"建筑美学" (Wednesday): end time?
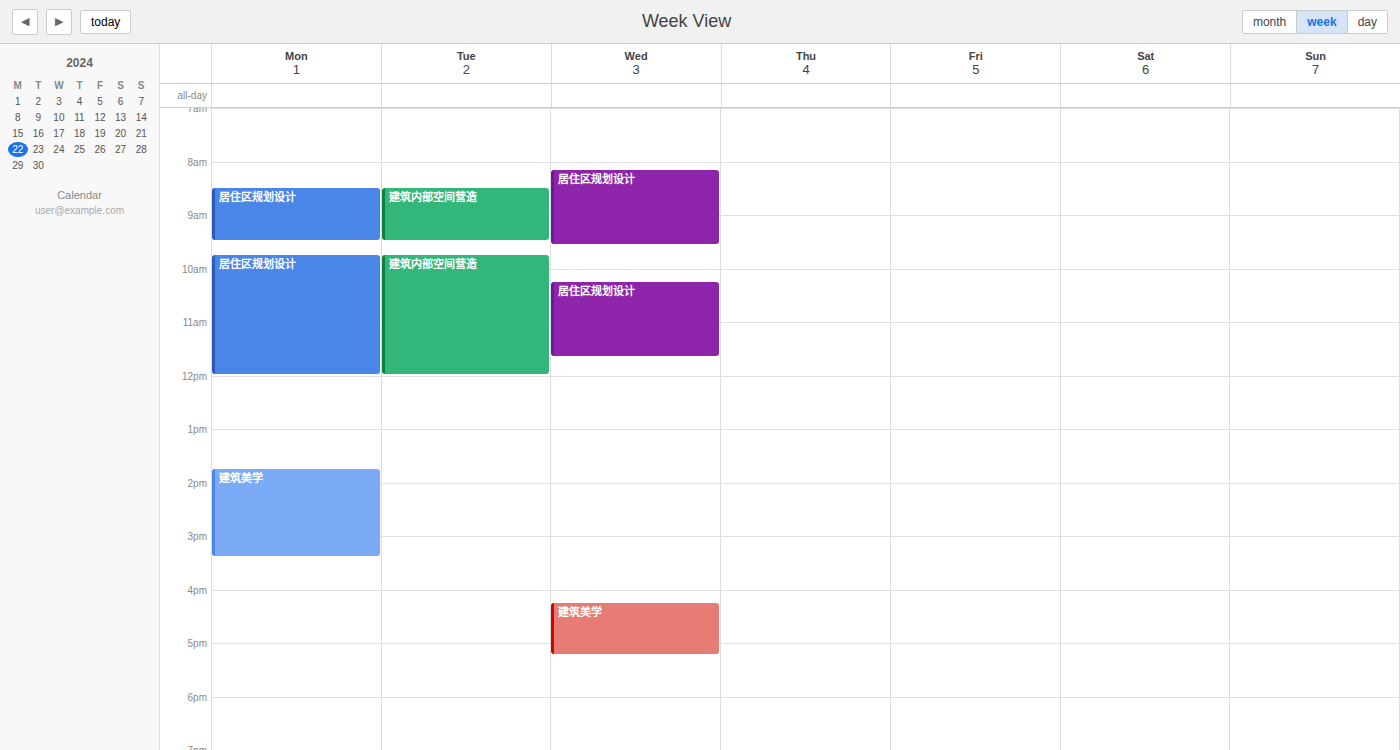
5:15 PM